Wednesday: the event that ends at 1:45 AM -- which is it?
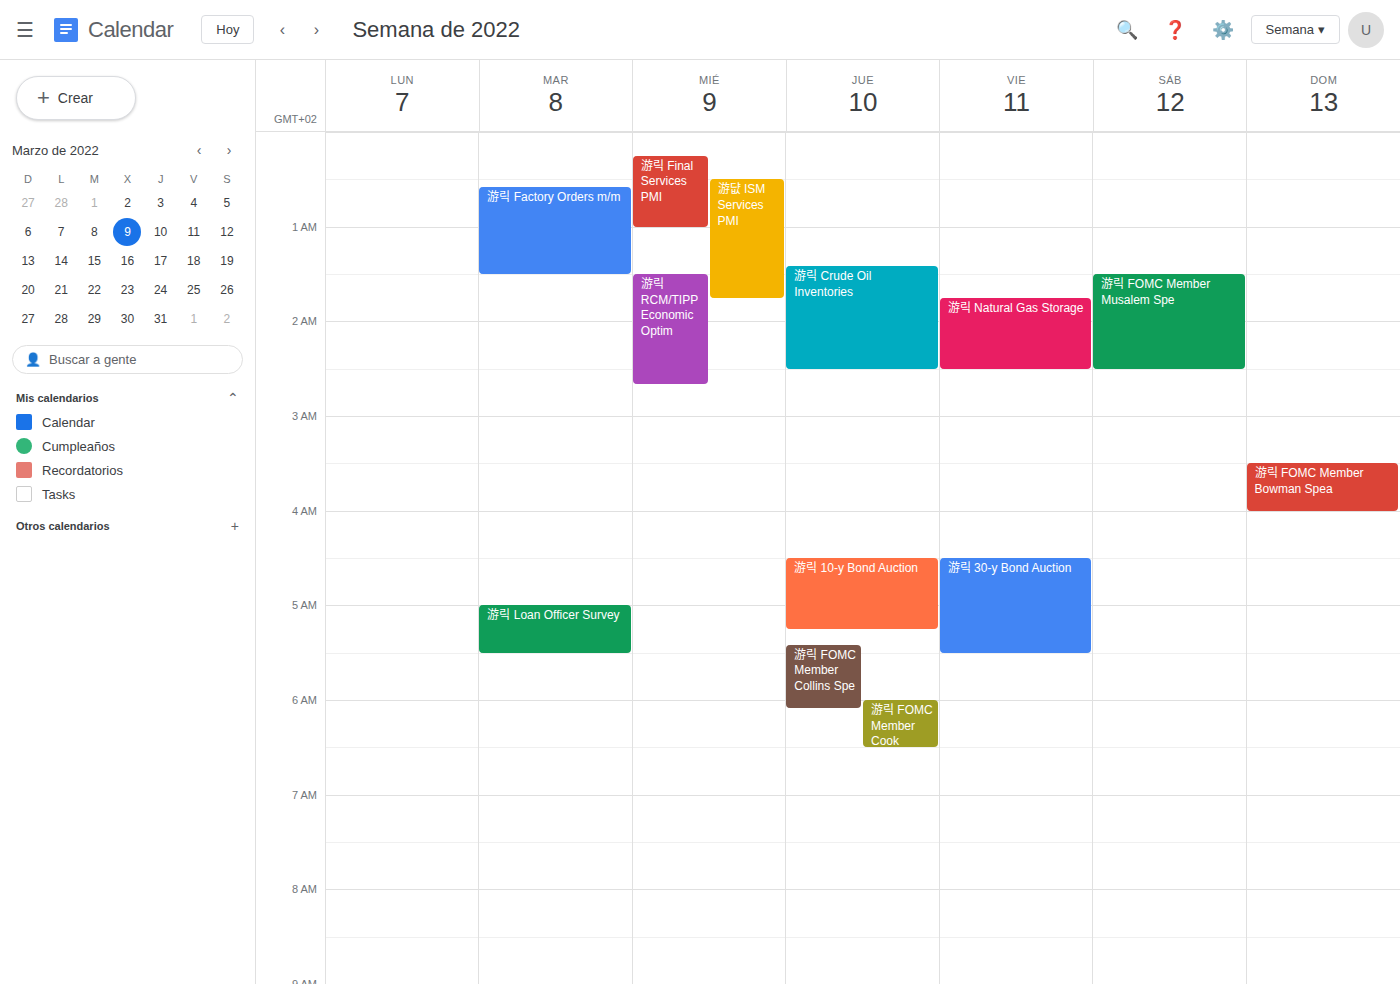
"游댮 ISM Services PMI"